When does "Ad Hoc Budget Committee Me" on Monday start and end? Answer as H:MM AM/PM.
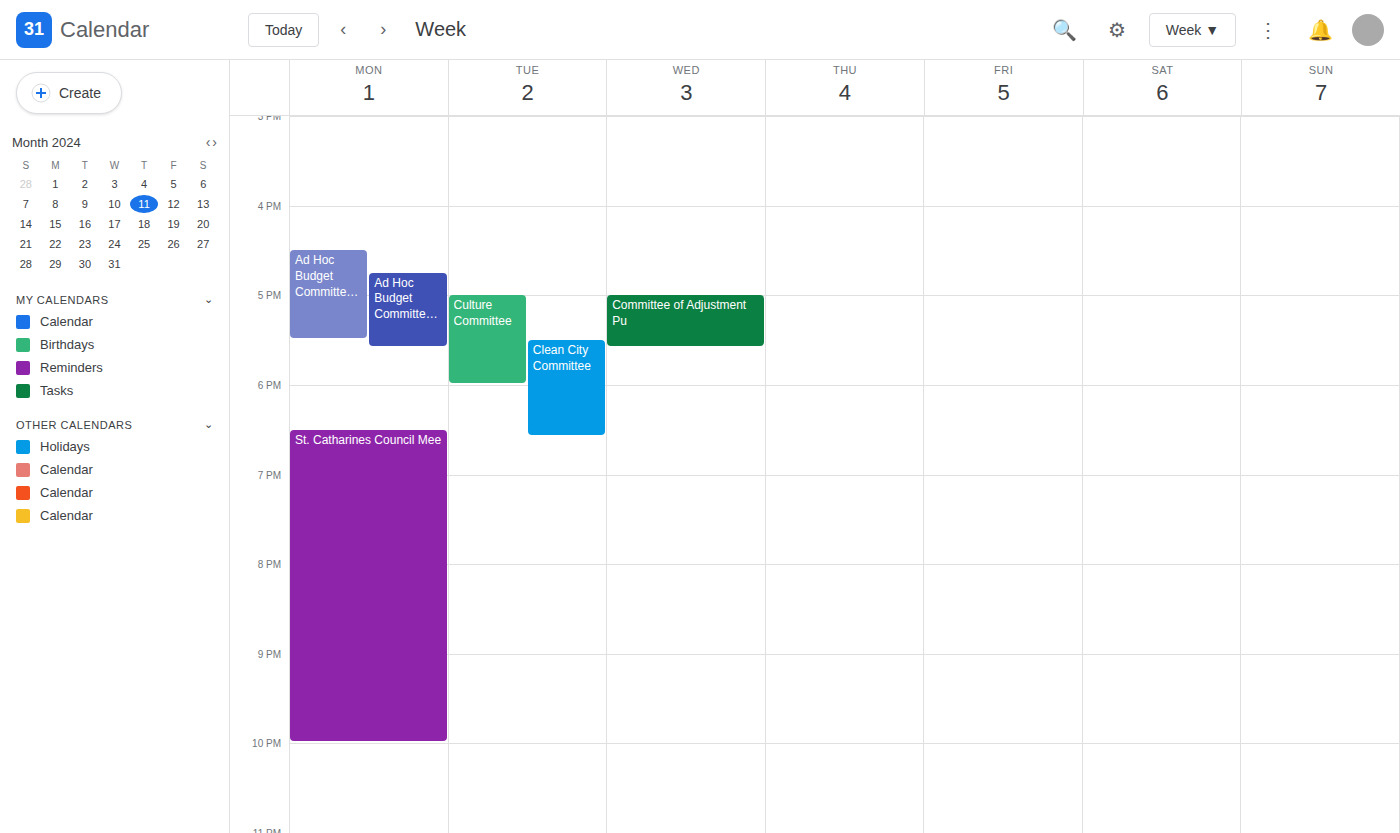
4:45 PM to 5:35 PM